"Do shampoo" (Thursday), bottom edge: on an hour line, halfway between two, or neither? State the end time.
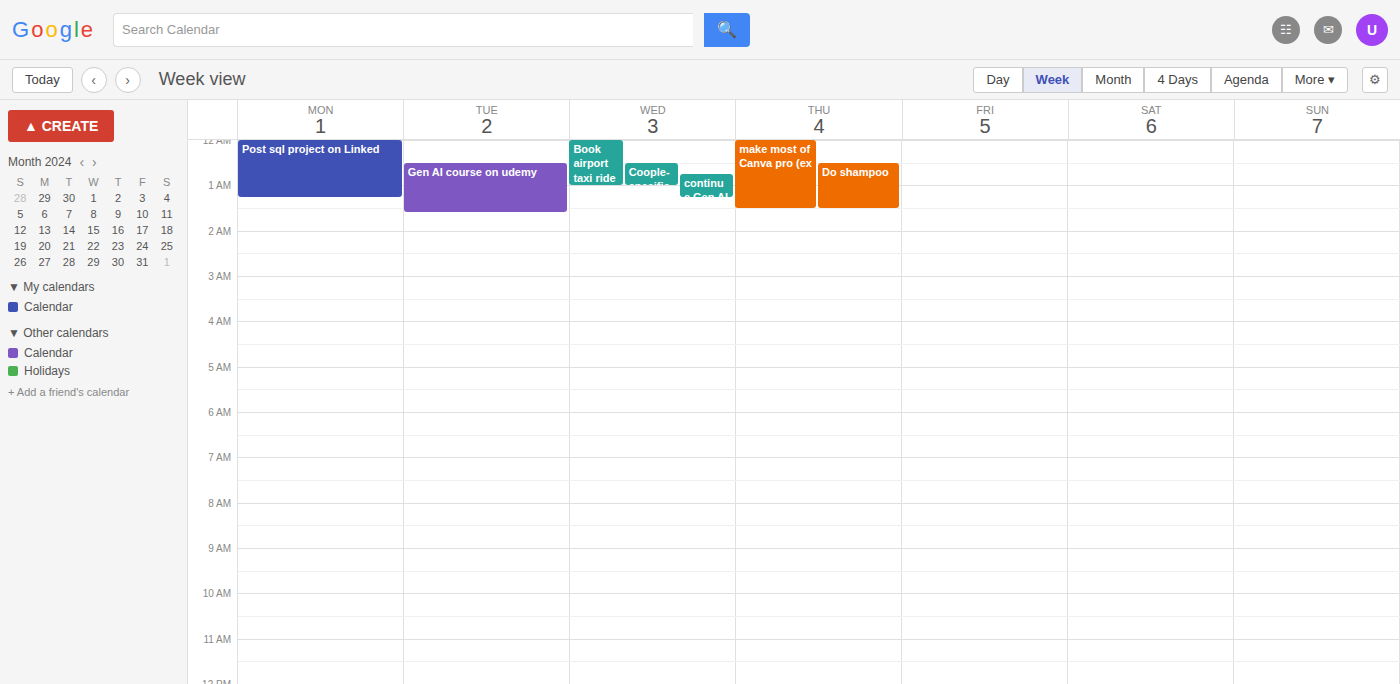
1:30 AM -- halfway between the 1 AM and 2 AM lines.